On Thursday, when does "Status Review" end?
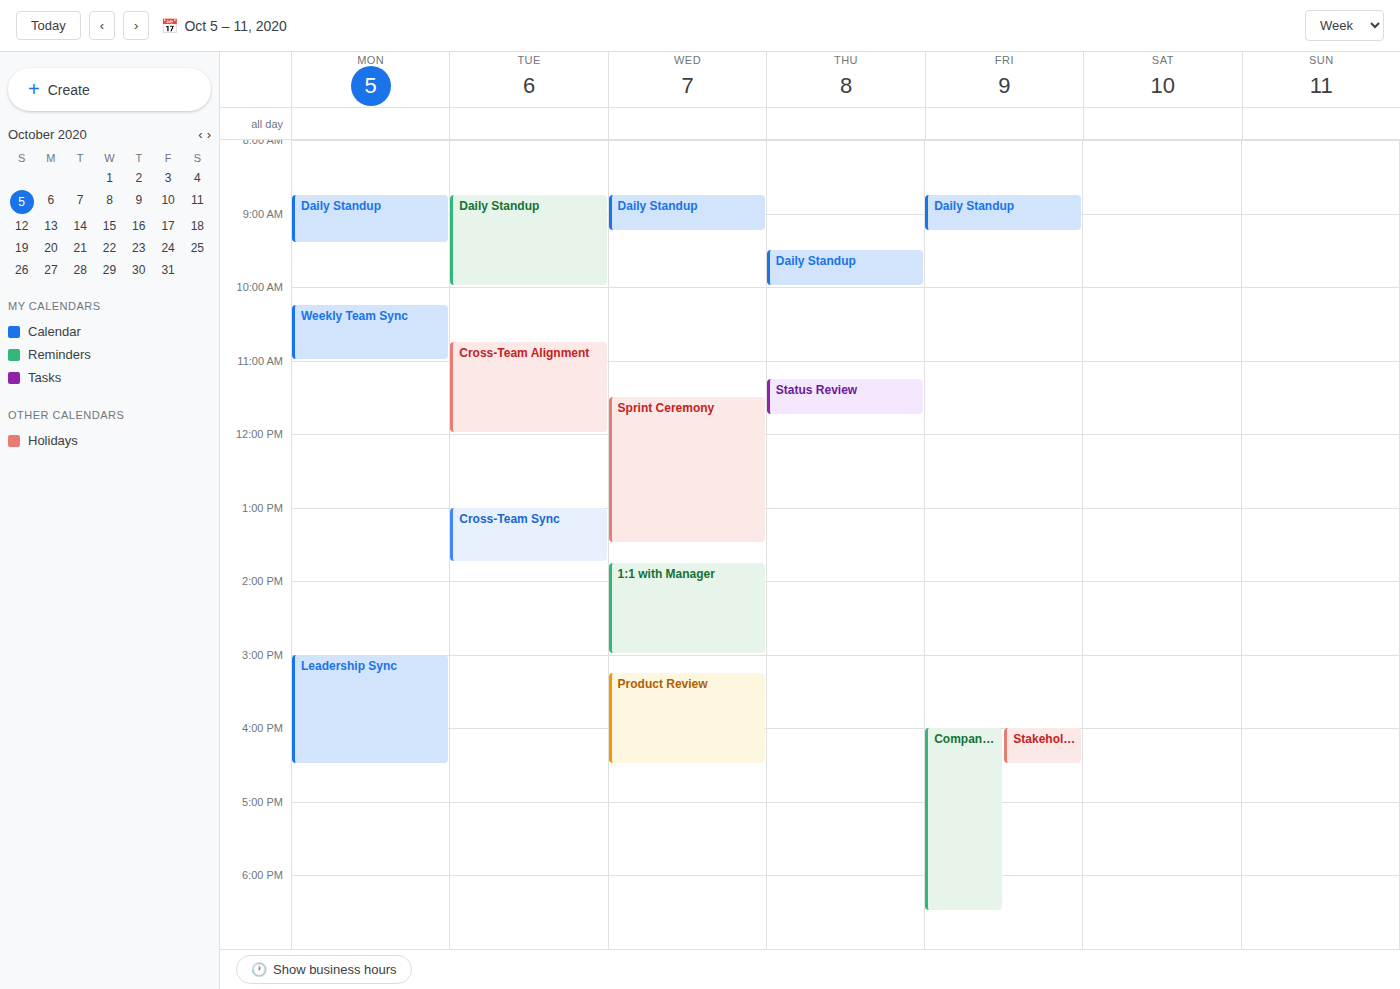
11:45 AM